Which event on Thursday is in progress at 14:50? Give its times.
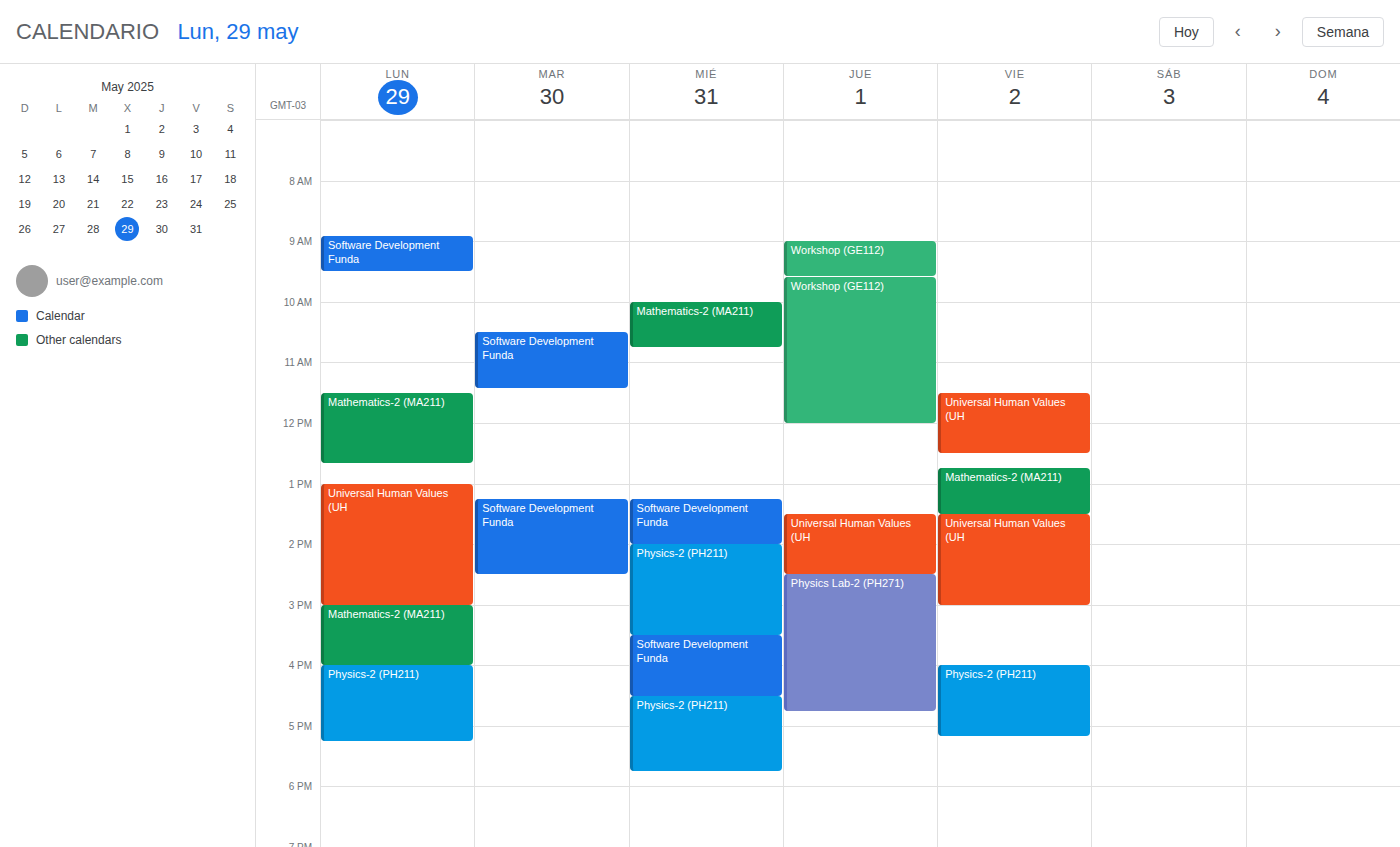
"Physics Lab-2 (PH271)", 14:30 to 16:45